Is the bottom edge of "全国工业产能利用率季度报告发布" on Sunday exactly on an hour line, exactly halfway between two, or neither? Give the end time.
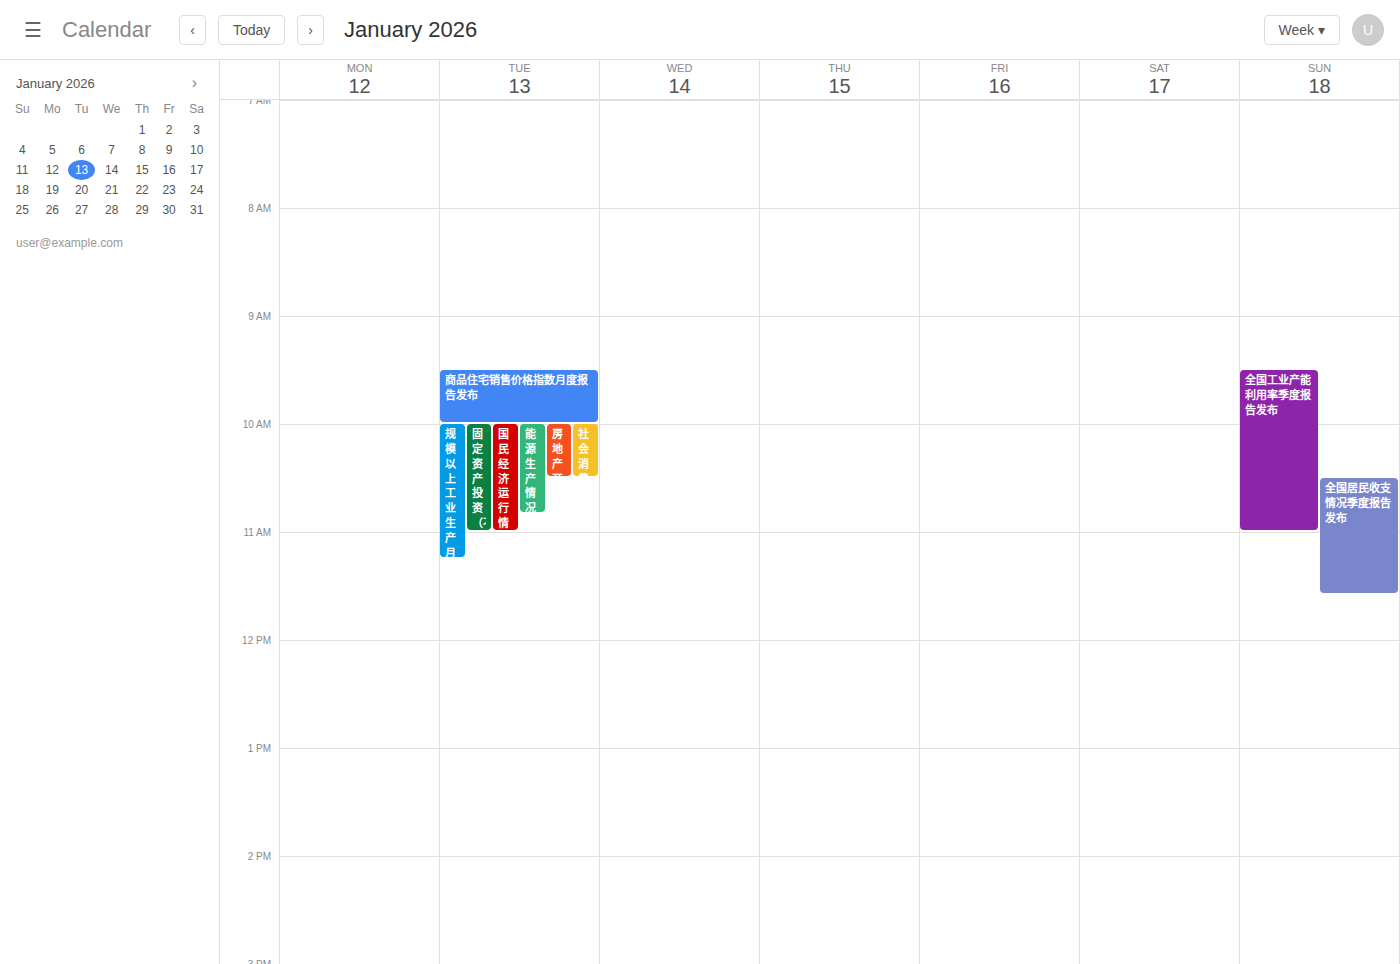
11:00 AM -- exactly on the 11 AM line.